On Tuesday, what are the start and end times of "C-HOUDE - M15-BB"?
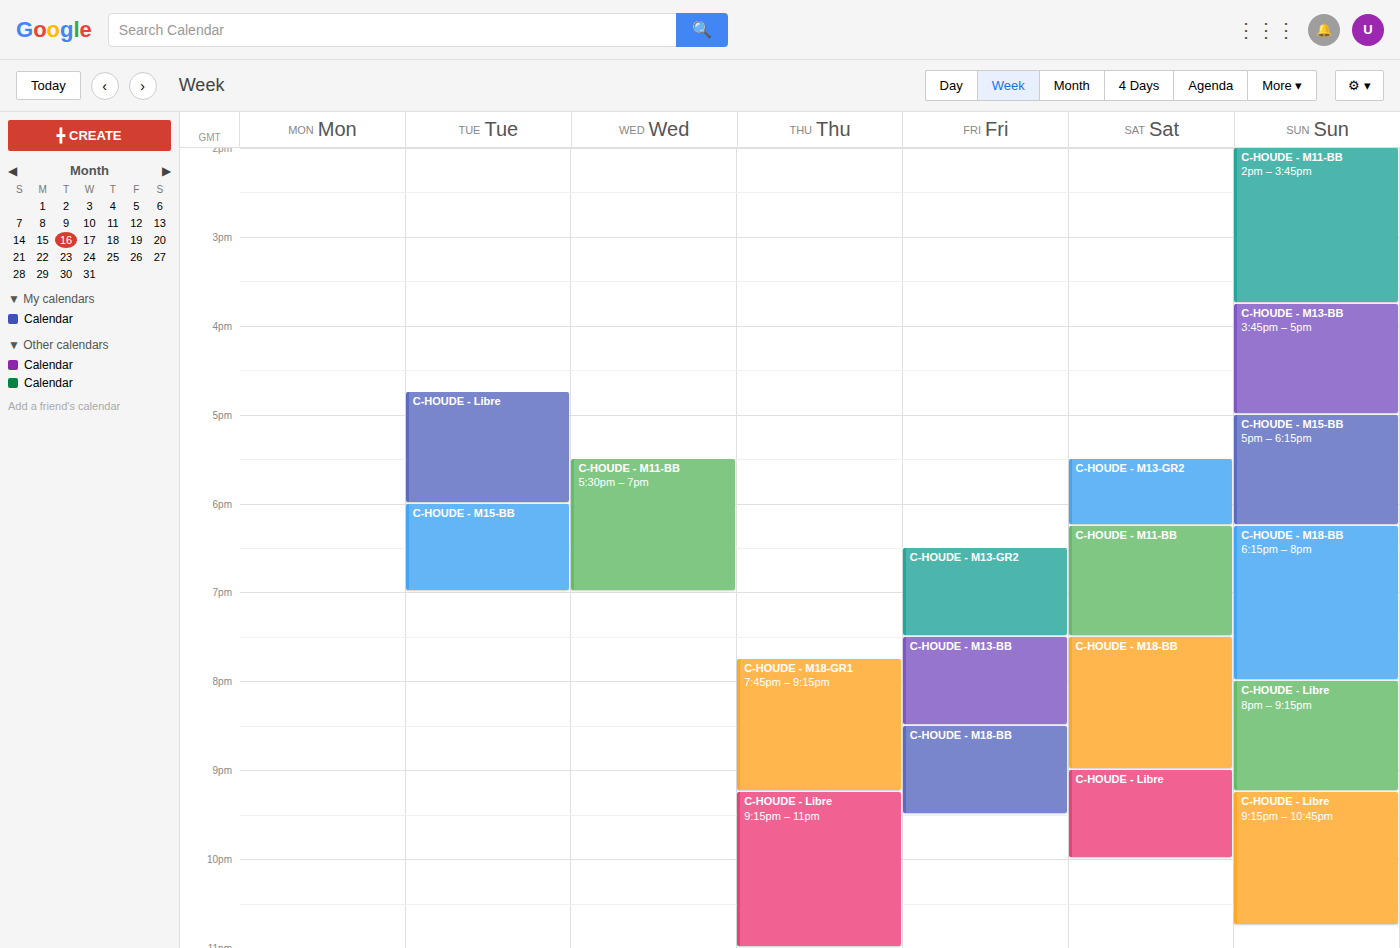
6:00 PM to 7:00 PM